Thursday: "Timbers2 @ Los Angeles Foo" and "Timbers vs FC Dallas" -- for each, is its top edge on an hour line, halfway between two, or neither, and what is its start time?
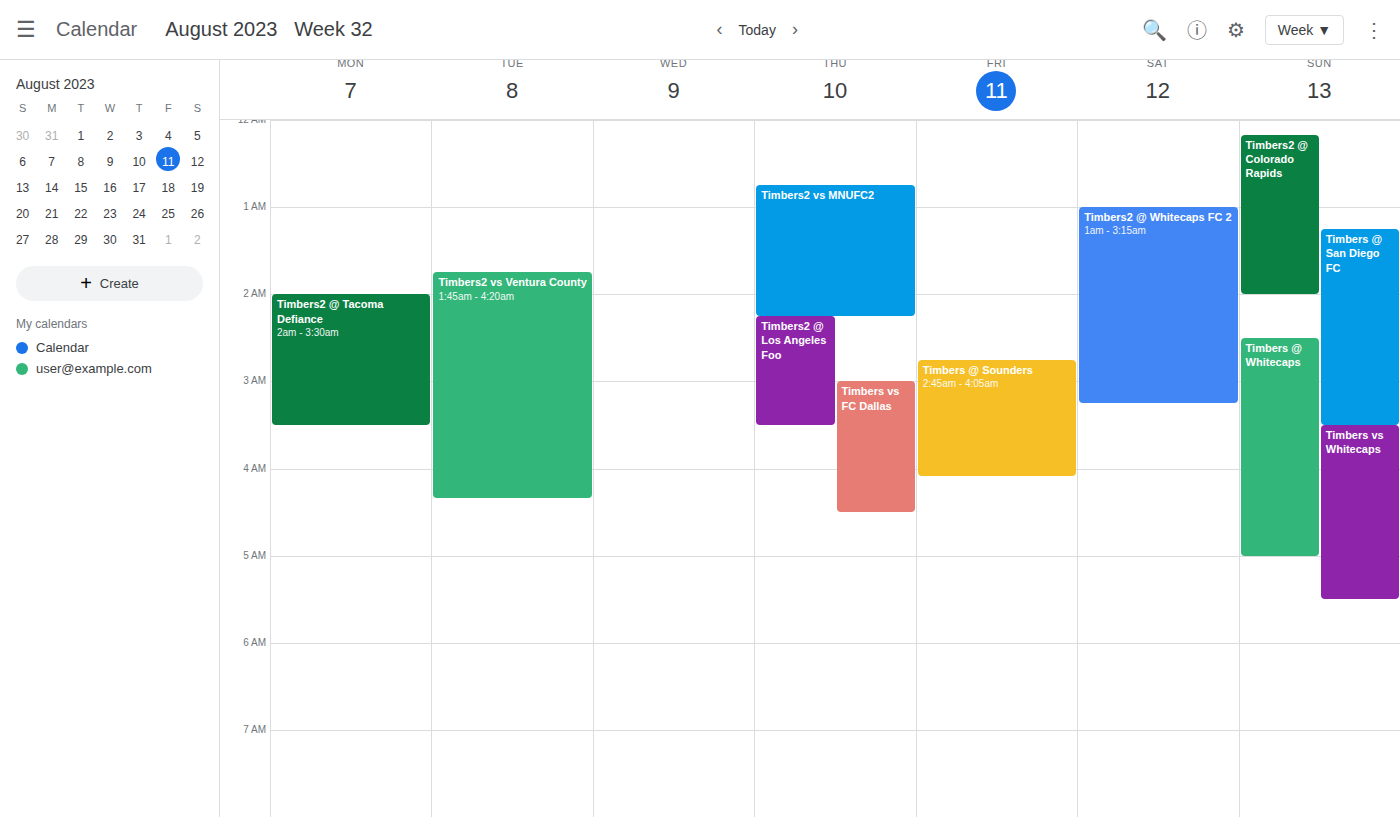
"Timbers2 @ Los Angeles Foo": 02:15, neither: a quarter of the way from the 02:00 line to the 03:00 line. "Timbers vs FC Dallas": 03:00, exactly on the 03:00 line.